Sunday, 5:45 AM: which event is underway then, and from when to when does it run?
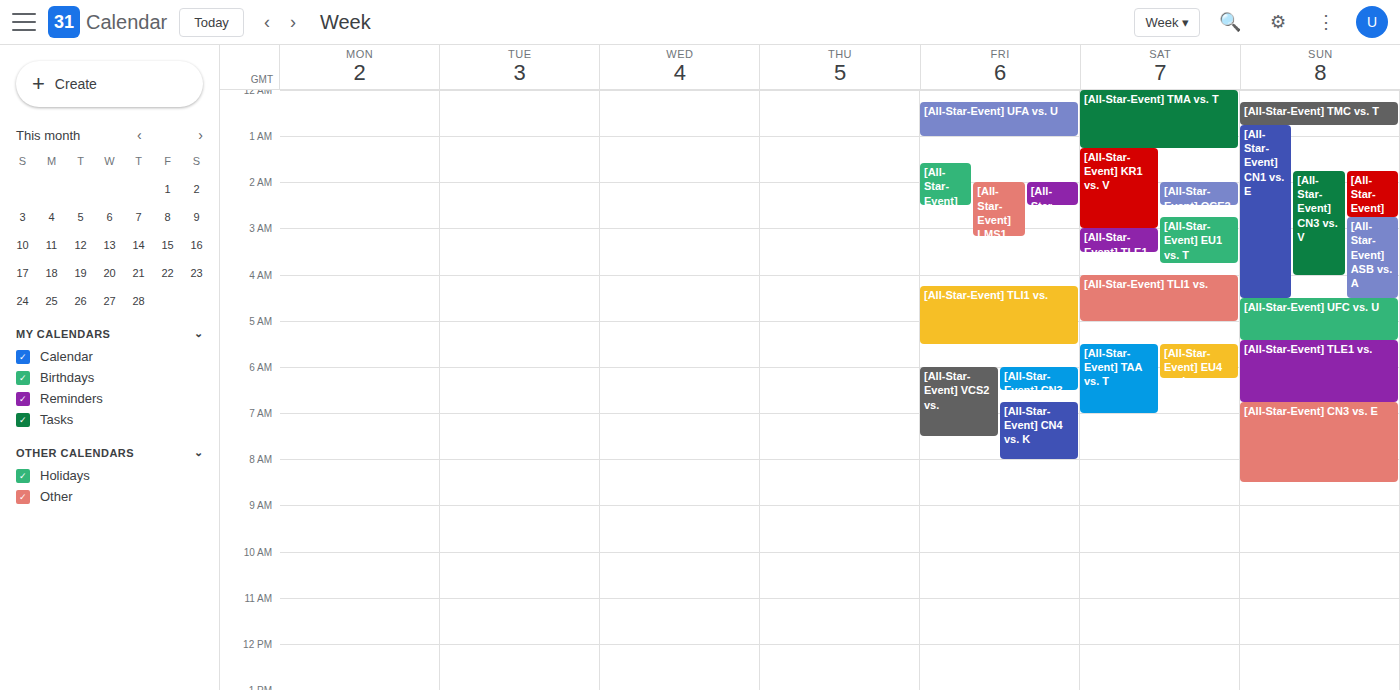
"[All-Star-Event] TLE1 vs.", 5:25 AM to 6:45 AM